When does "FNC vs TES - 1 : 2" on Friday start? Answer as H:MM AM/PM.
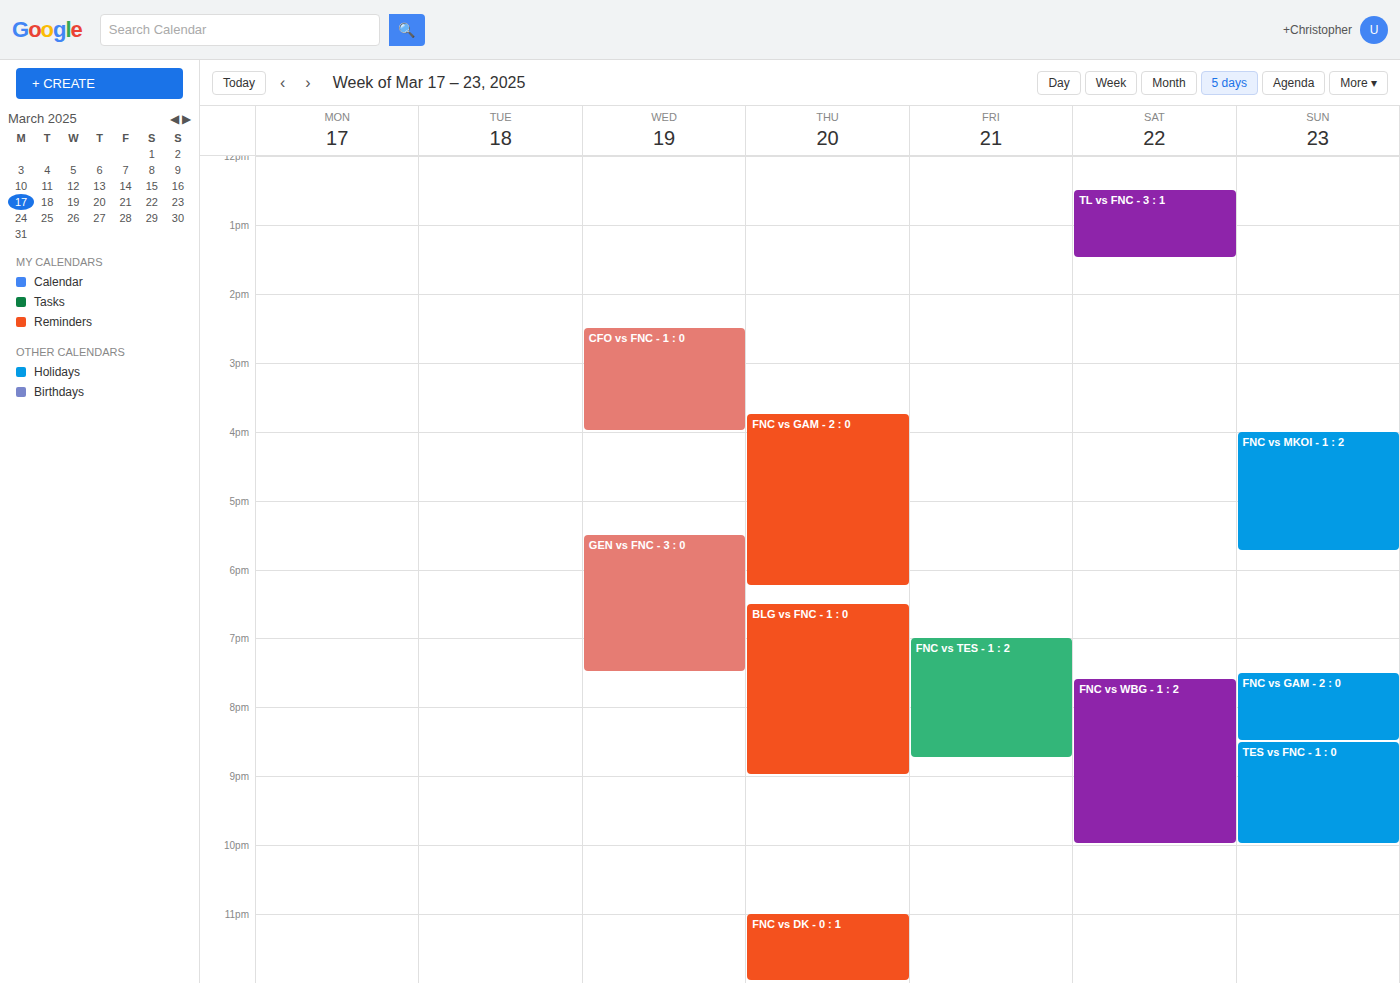
7:00 PM